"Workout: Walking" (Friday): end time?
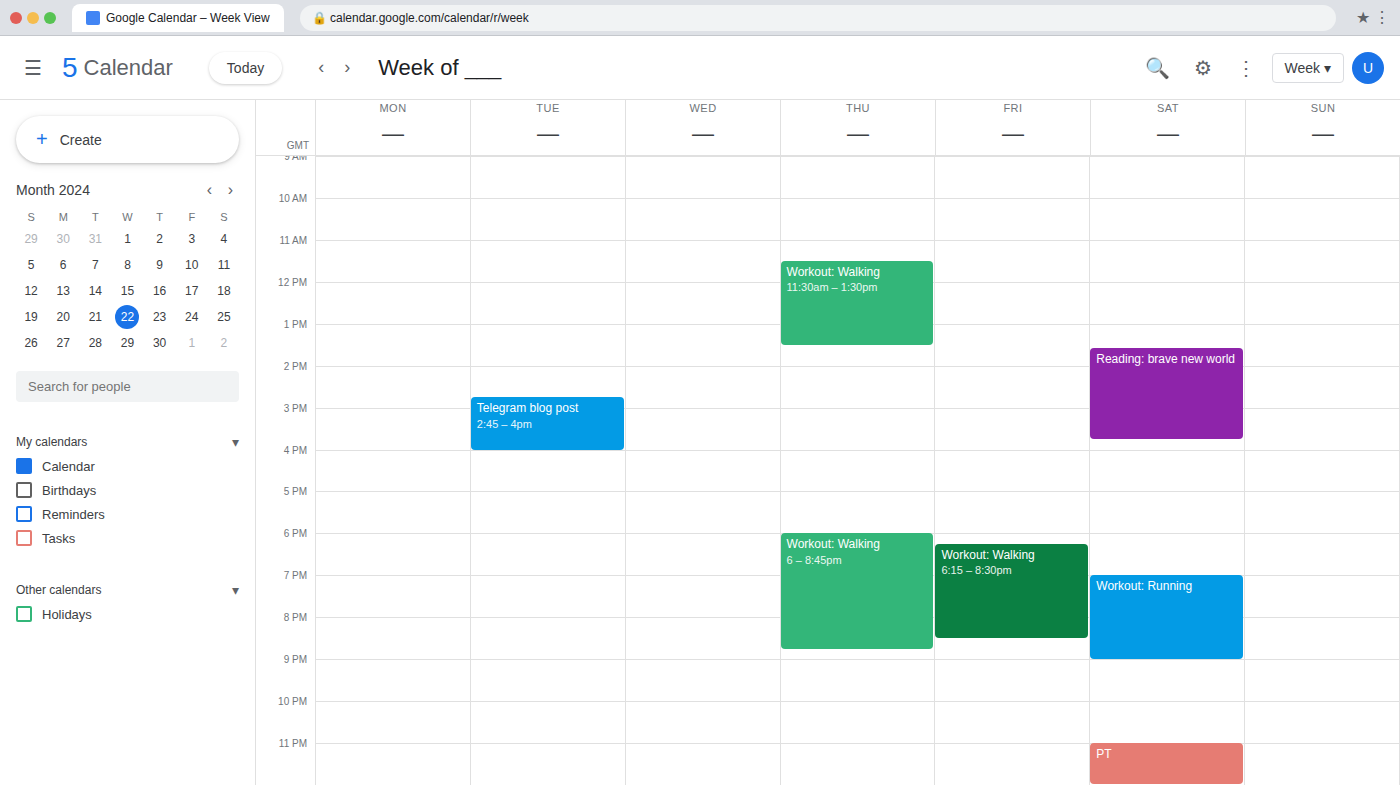
8:30 PM